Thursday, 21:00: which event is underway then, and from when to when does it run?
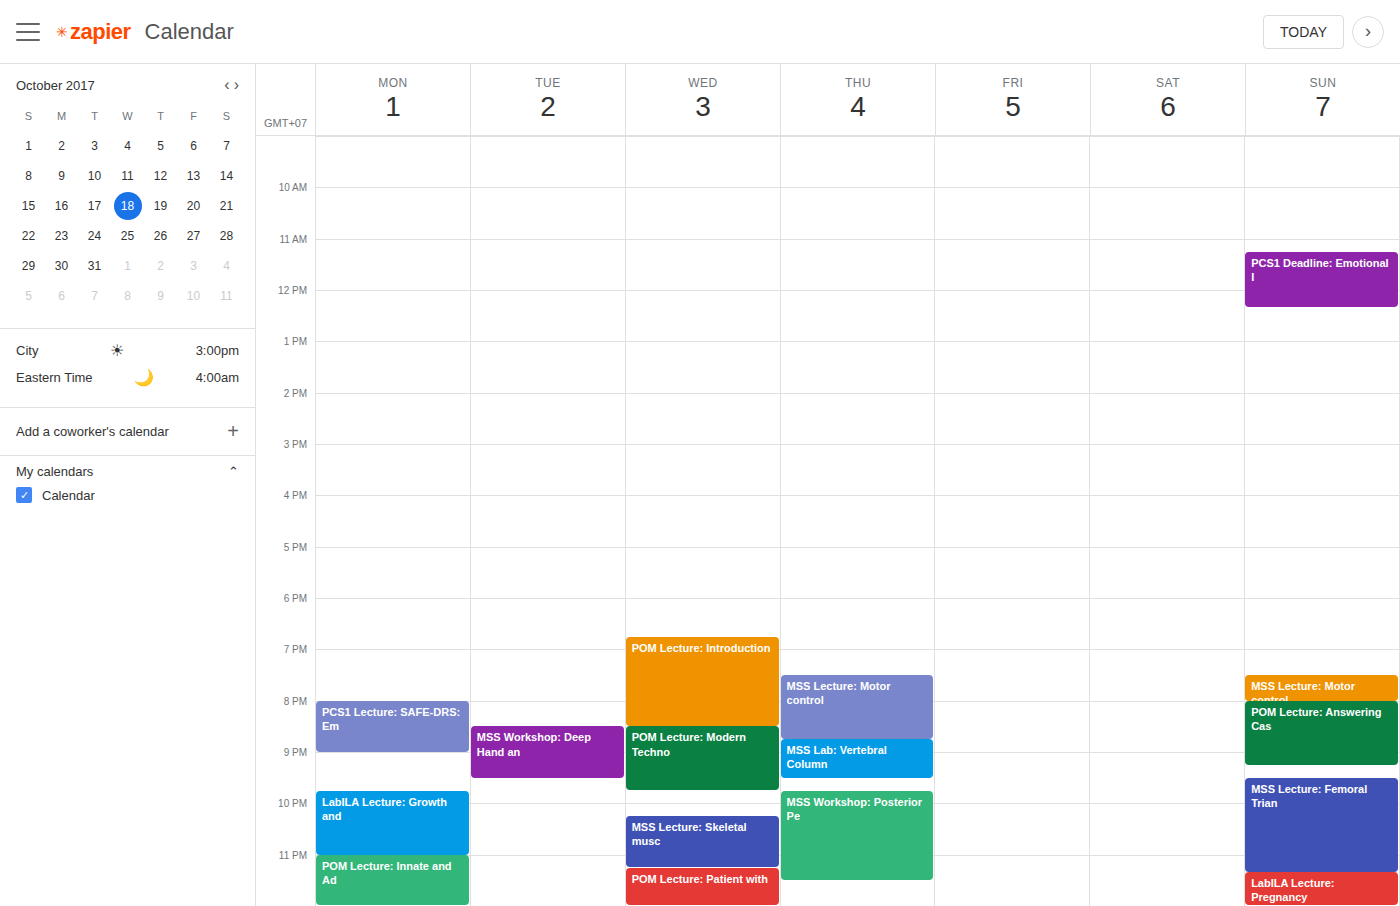
"MSS Lab: Vertebral Column", 20:45 to 21:30